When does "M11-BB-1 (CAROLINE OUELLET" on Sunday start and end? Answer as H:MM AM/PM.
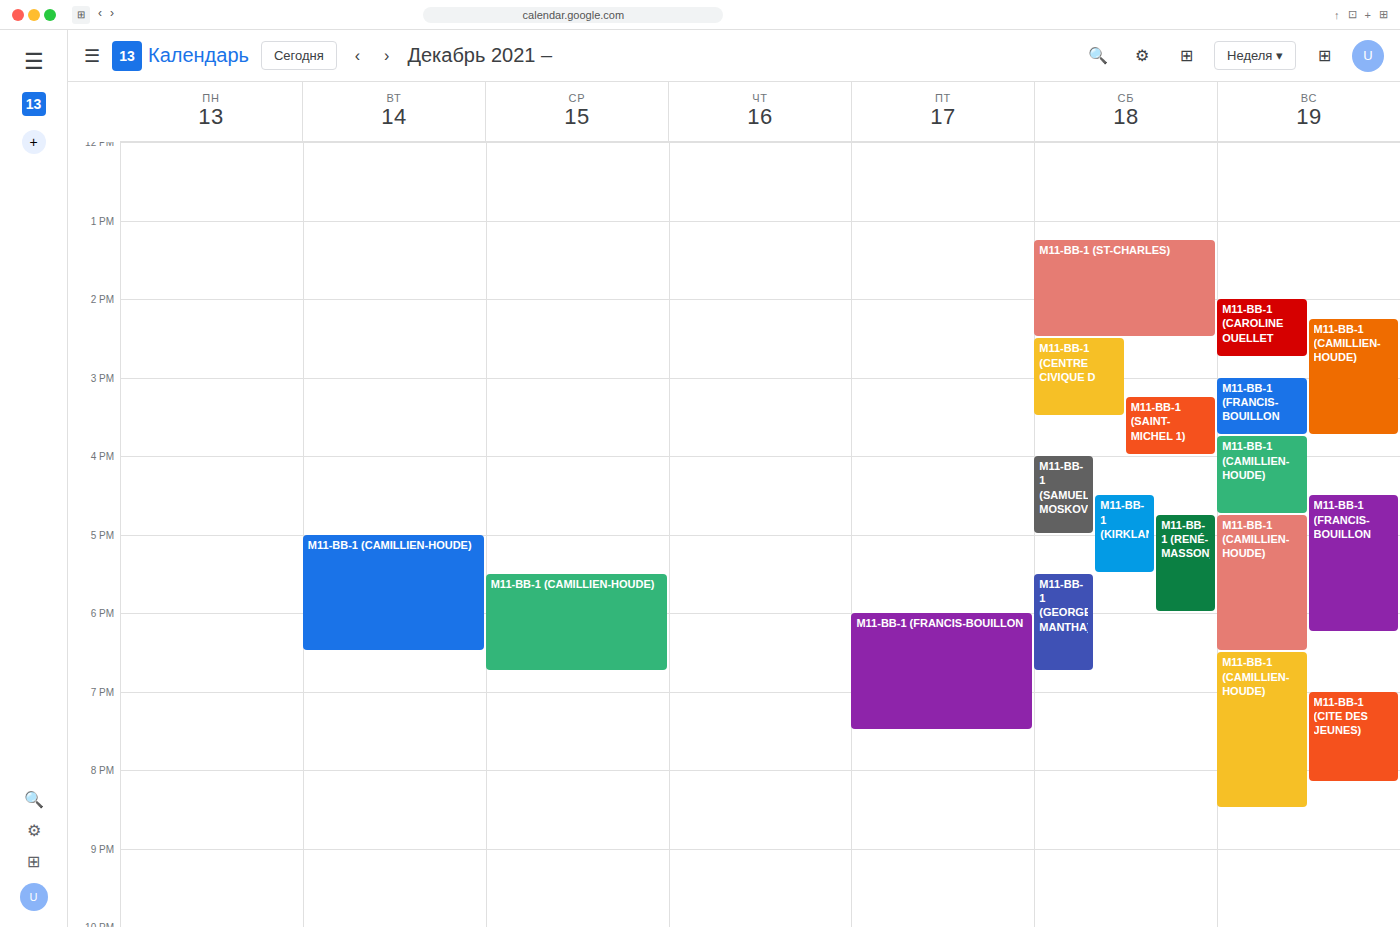
2:00 PM to 2:45 PM